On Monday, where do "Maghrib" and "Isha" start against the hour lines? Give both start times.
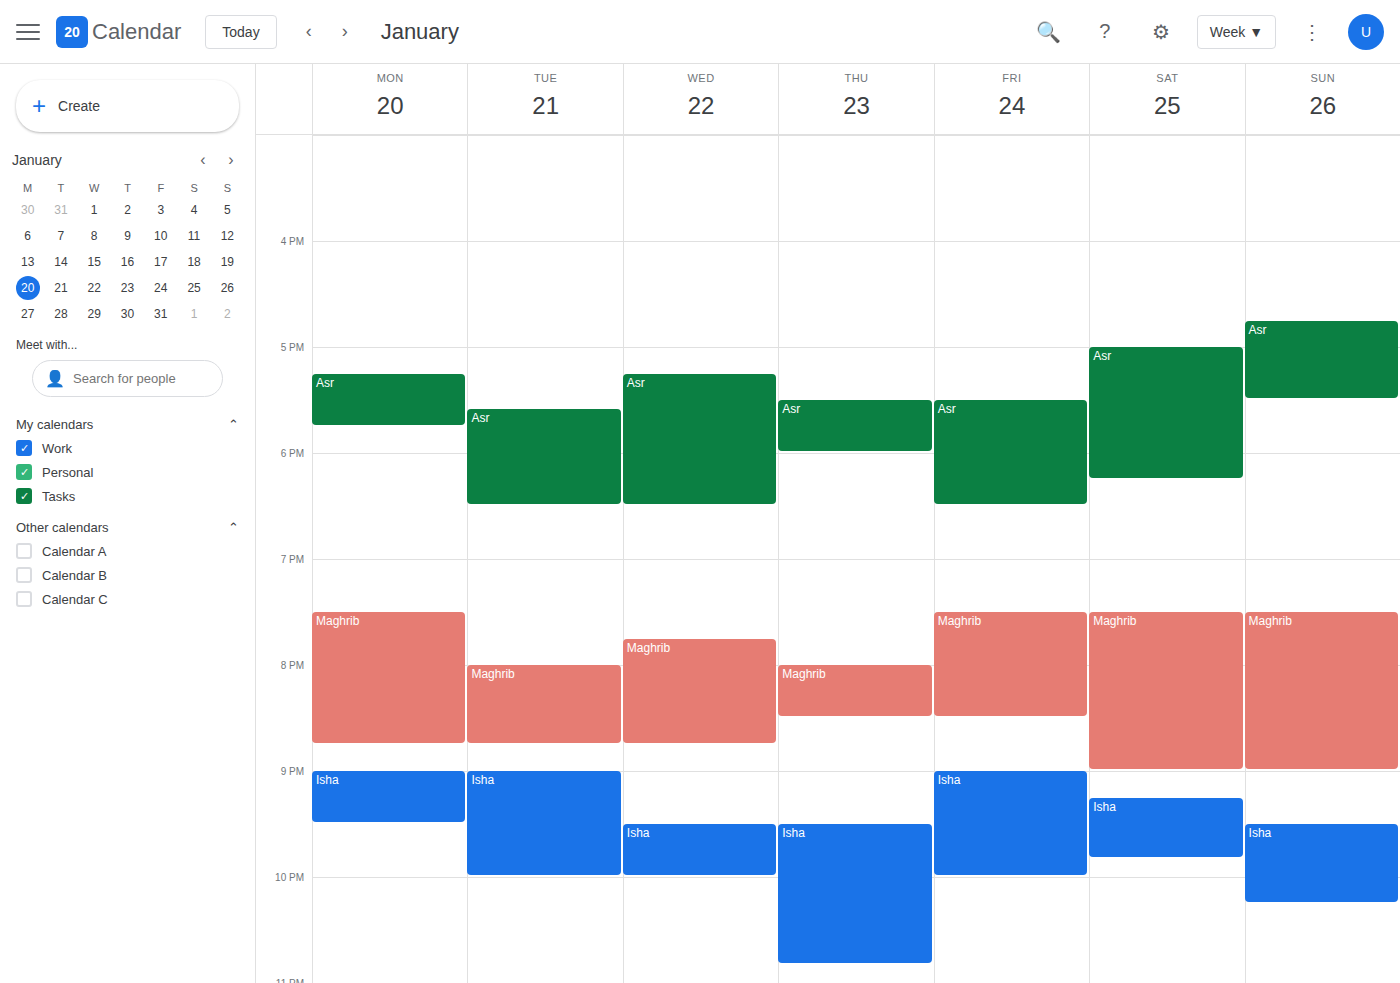
"Maghrib": 7:30 PM, halfway between the 7 PM and 8 PM lines. "Isha": 9:00 PM, exactly on the 9 PM line.